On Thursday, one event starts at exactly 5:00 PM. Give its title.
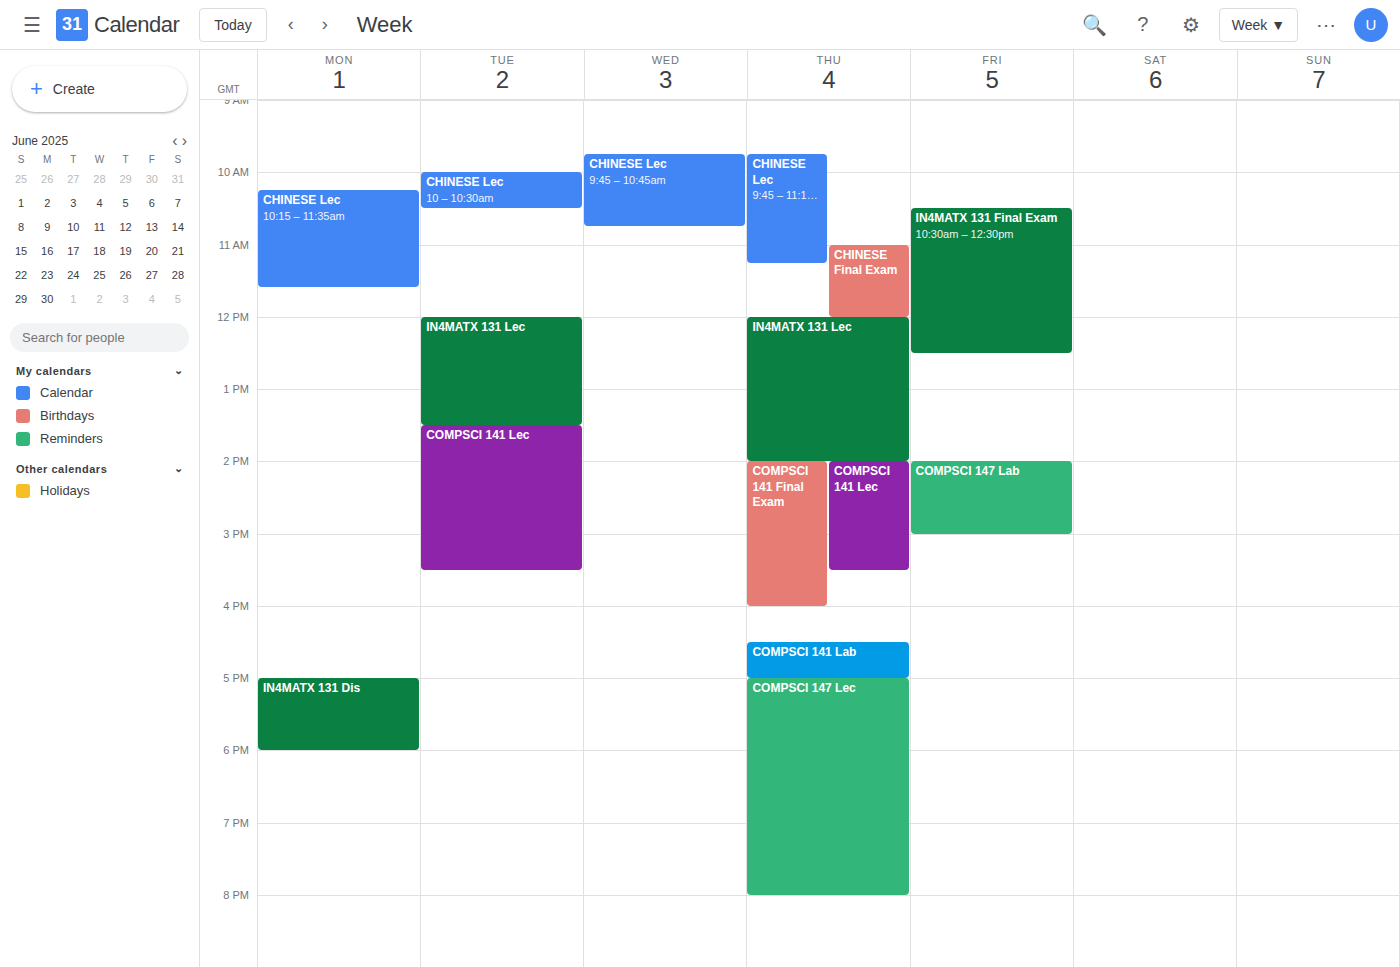
"COMPSCI 147 Lec"